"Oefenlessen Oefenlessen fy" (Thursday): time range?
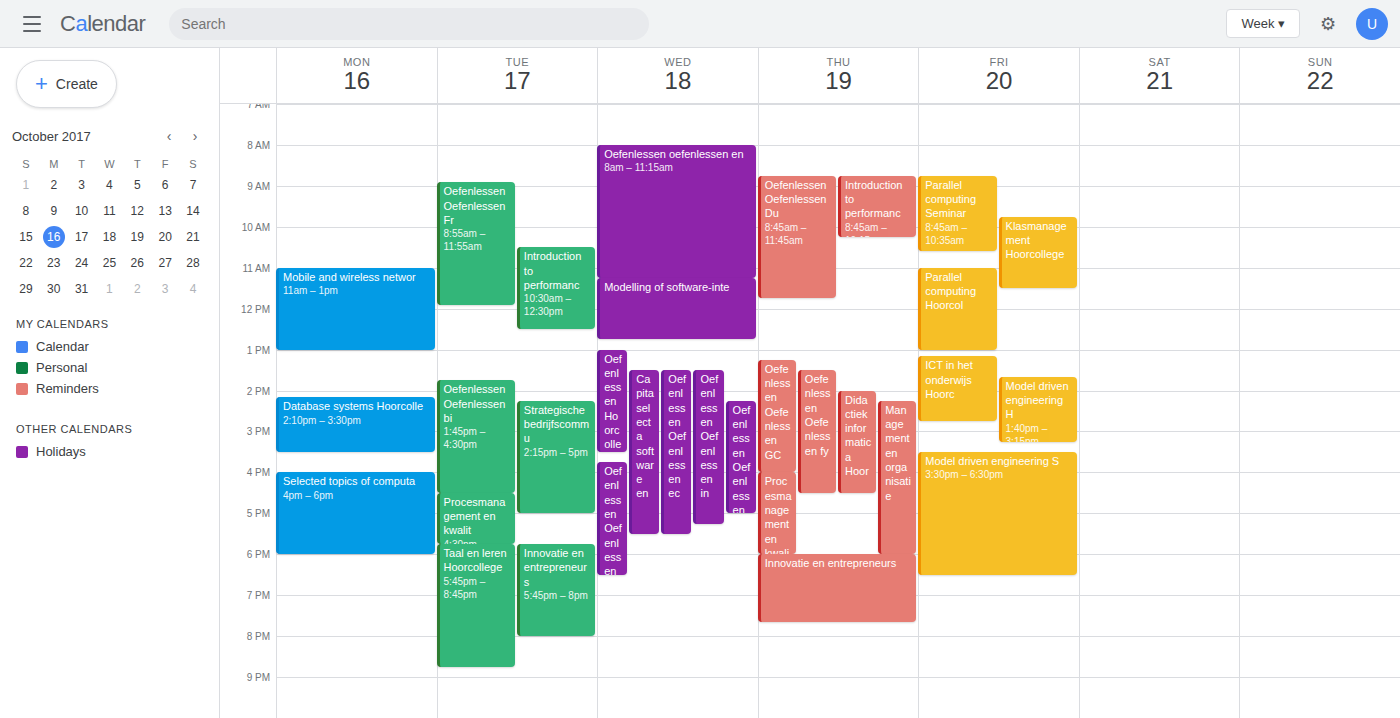
13:30 to 16:30